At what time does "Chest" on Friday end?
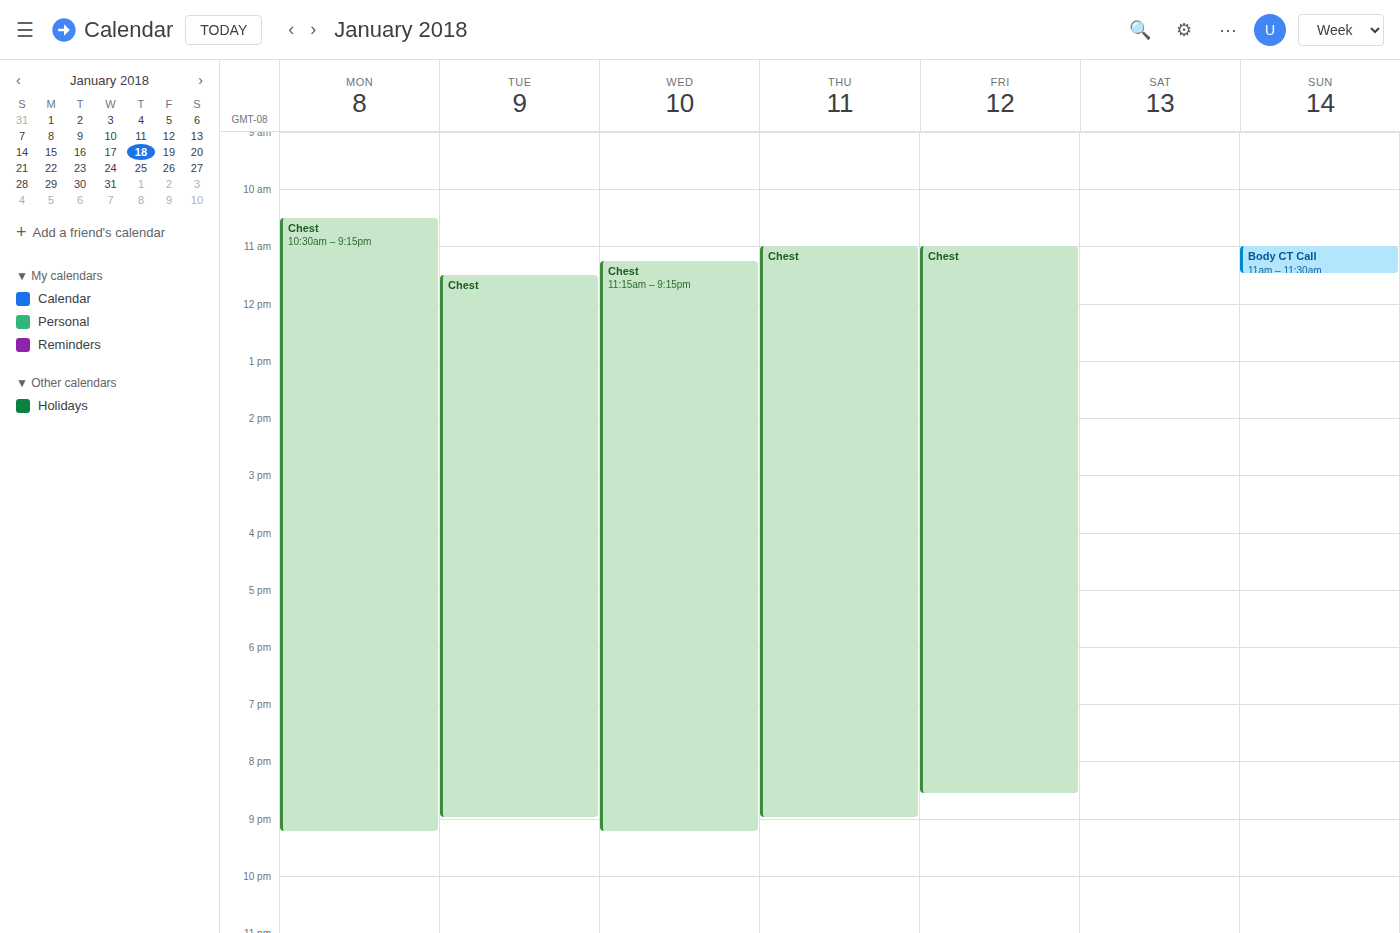
8:35 PM